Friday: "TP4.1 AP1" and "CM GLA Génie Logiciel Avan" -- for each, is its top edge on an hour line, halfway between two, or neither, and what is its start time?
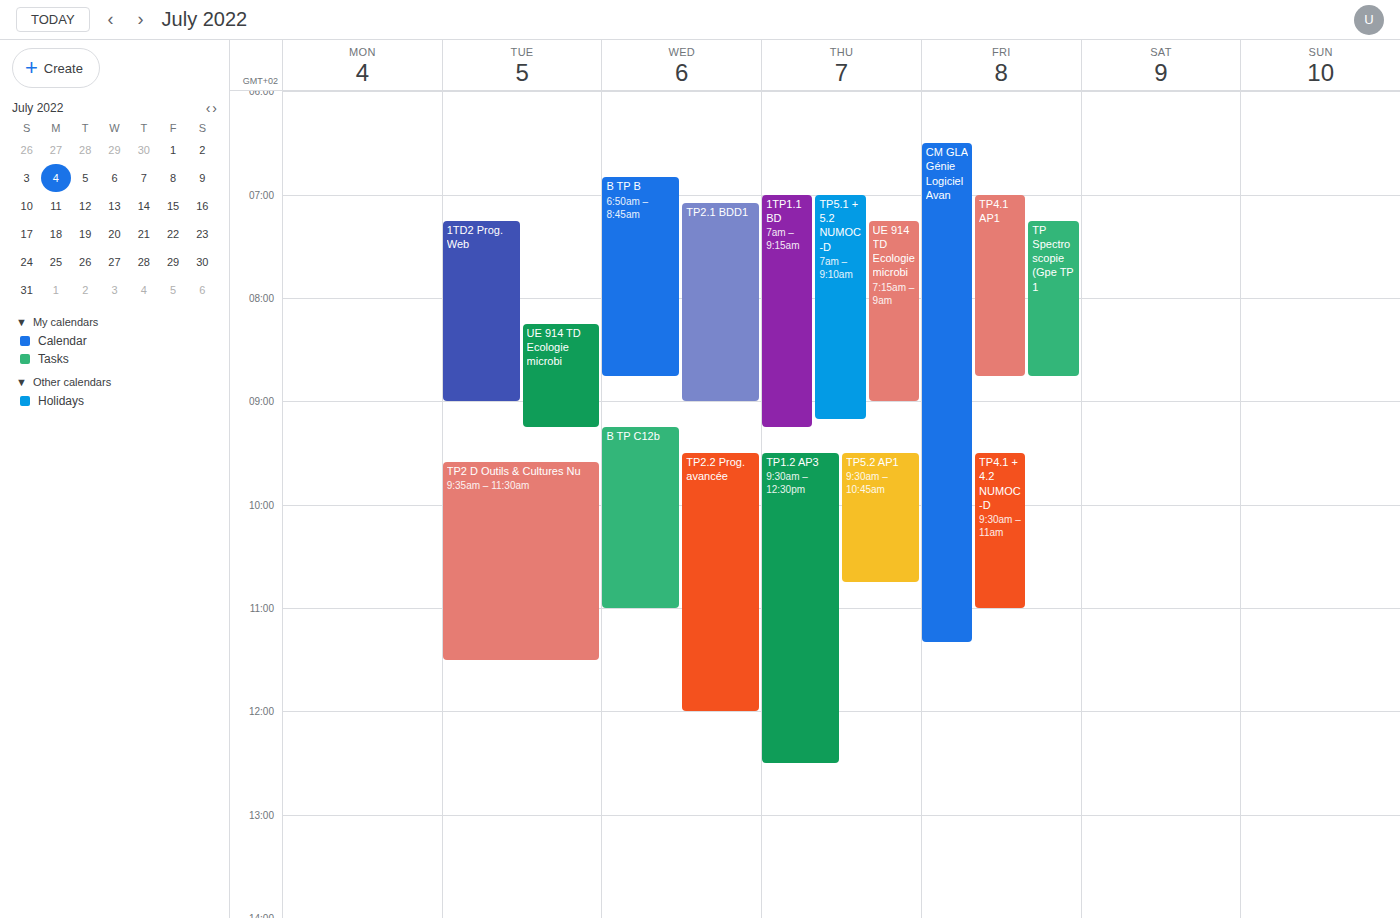
"TP4.1 AP1": 7:00 AM, exactly on the 7 AM line. "CM GLA Génie Logiciel Avan": 6:30 AM, halfway between the 6 AM and 7 AM lines.